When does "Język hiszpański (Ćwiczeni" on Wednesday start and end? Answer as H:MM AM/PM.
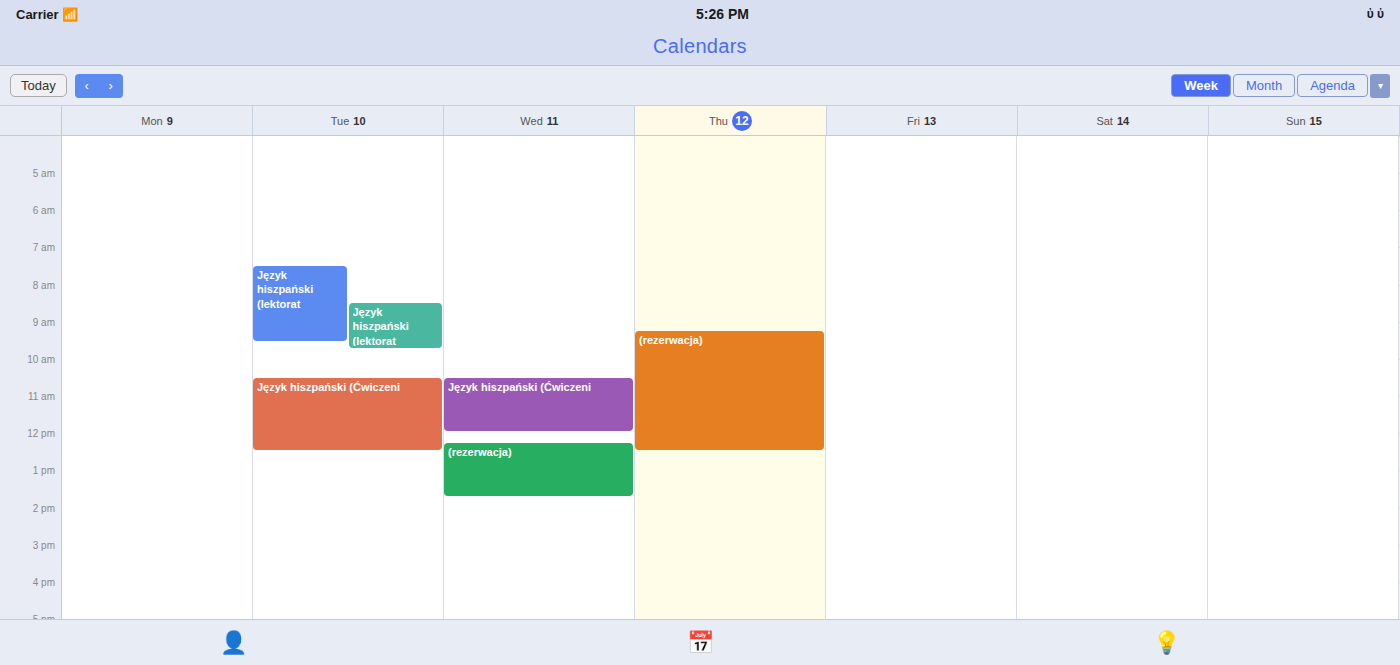
10:30 AM to 12:00 PM